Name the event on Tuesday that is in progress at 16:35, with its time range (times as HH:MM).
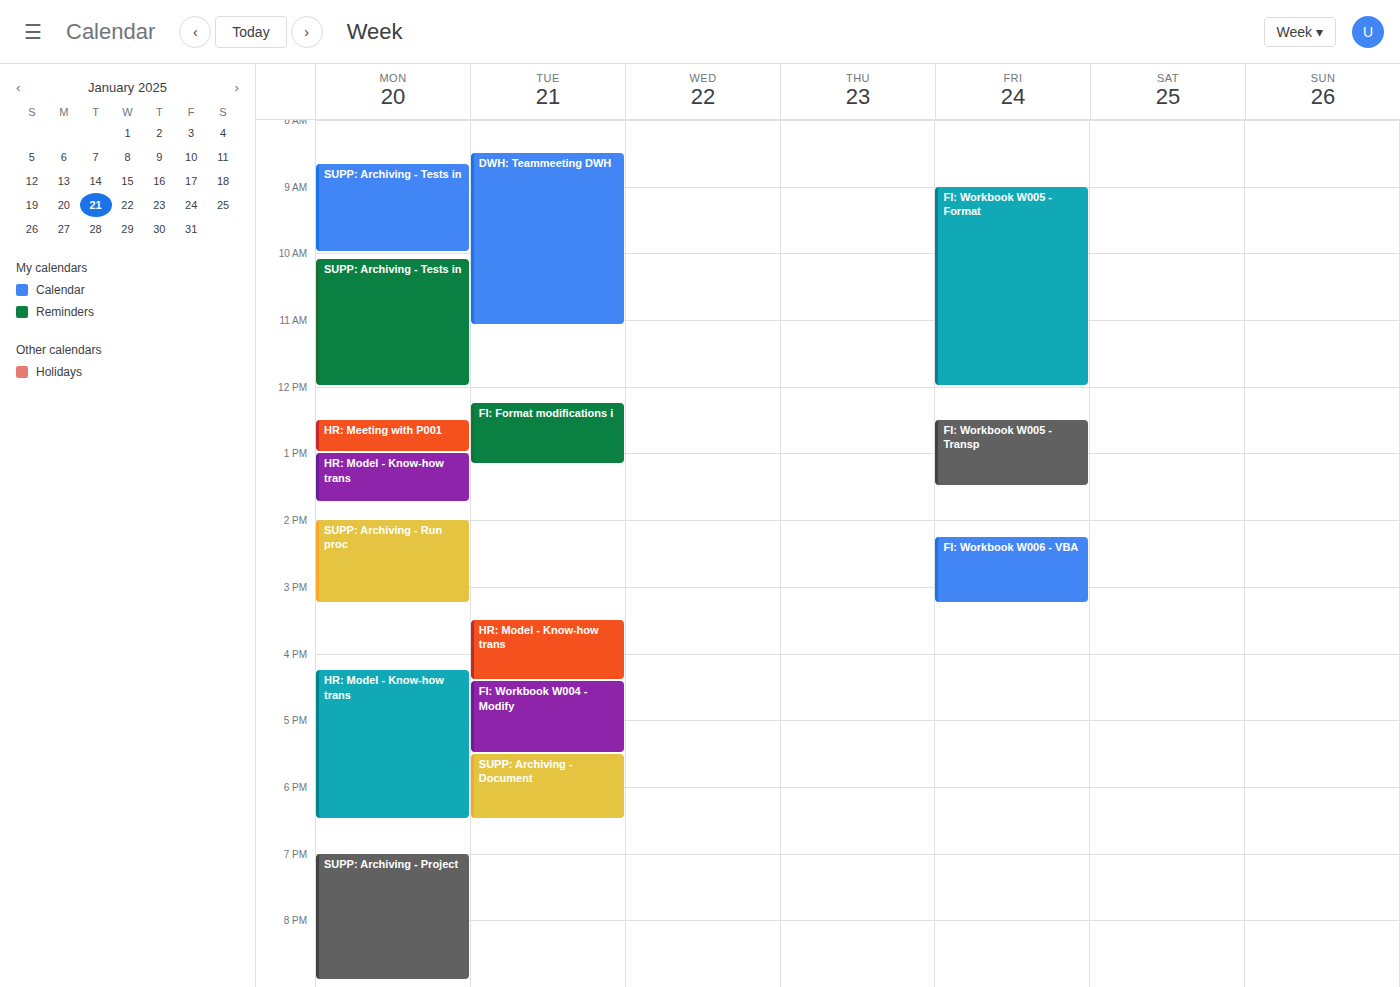
"FI: Workbook W004 - Modify", 16:25 to 17:30